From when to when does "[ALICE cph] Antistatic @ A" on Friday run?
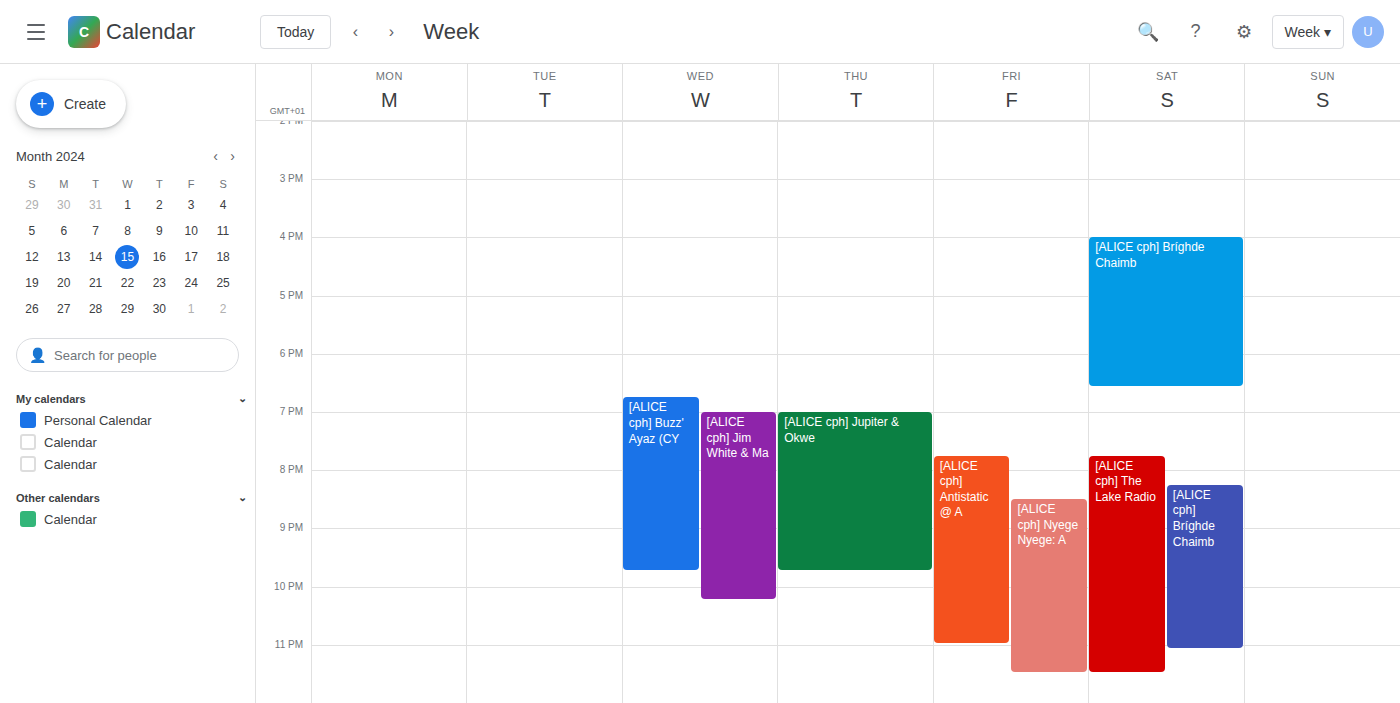
19:45 to 23:00